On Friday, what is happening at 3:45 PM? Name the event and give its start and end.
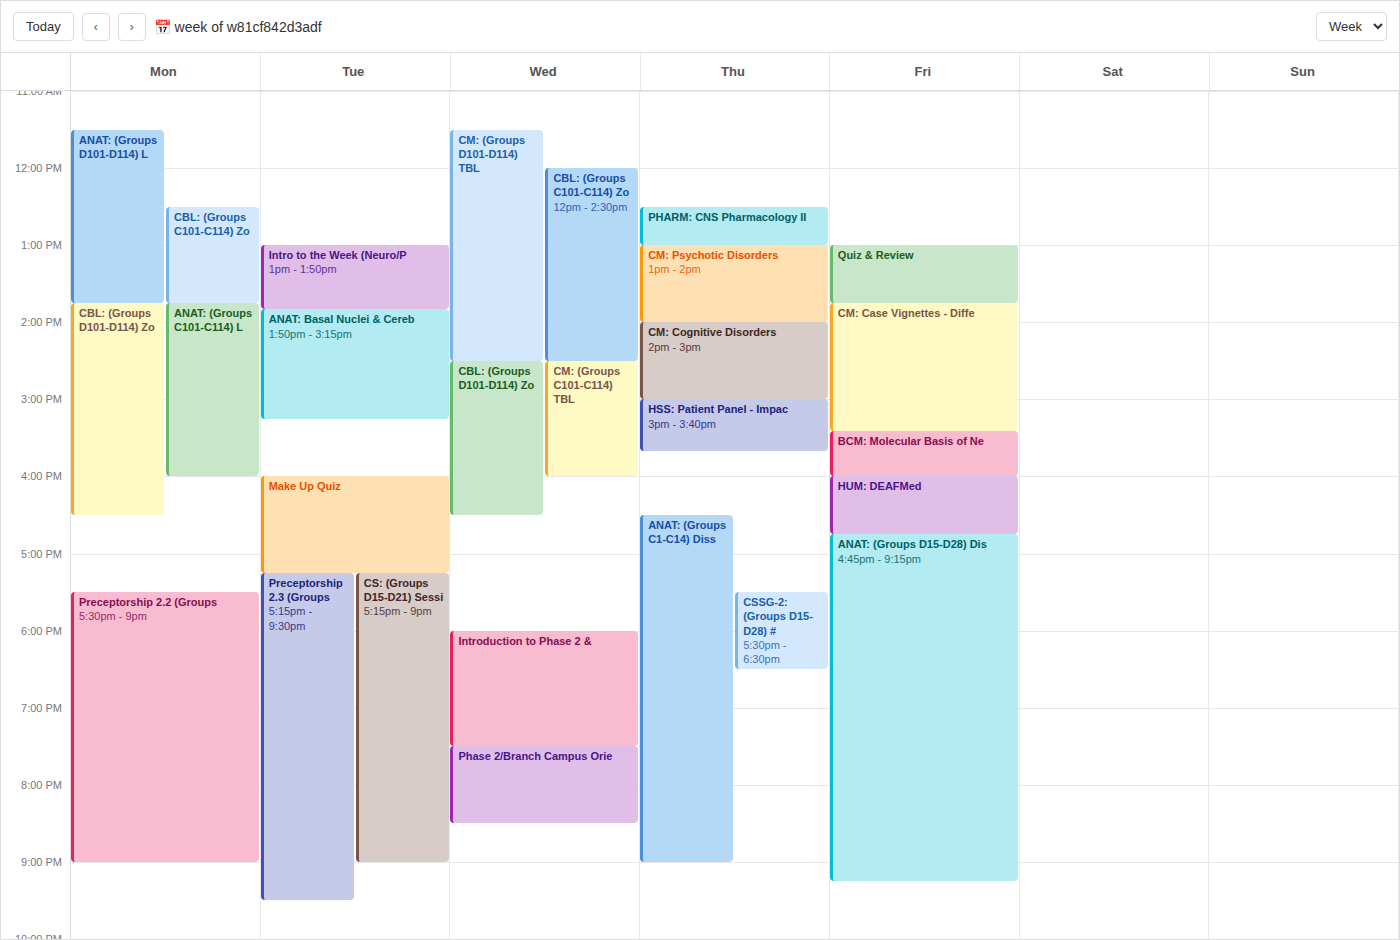
"BCM: Molecular Basis of Ne", 3:25 PM to 4:00 PM